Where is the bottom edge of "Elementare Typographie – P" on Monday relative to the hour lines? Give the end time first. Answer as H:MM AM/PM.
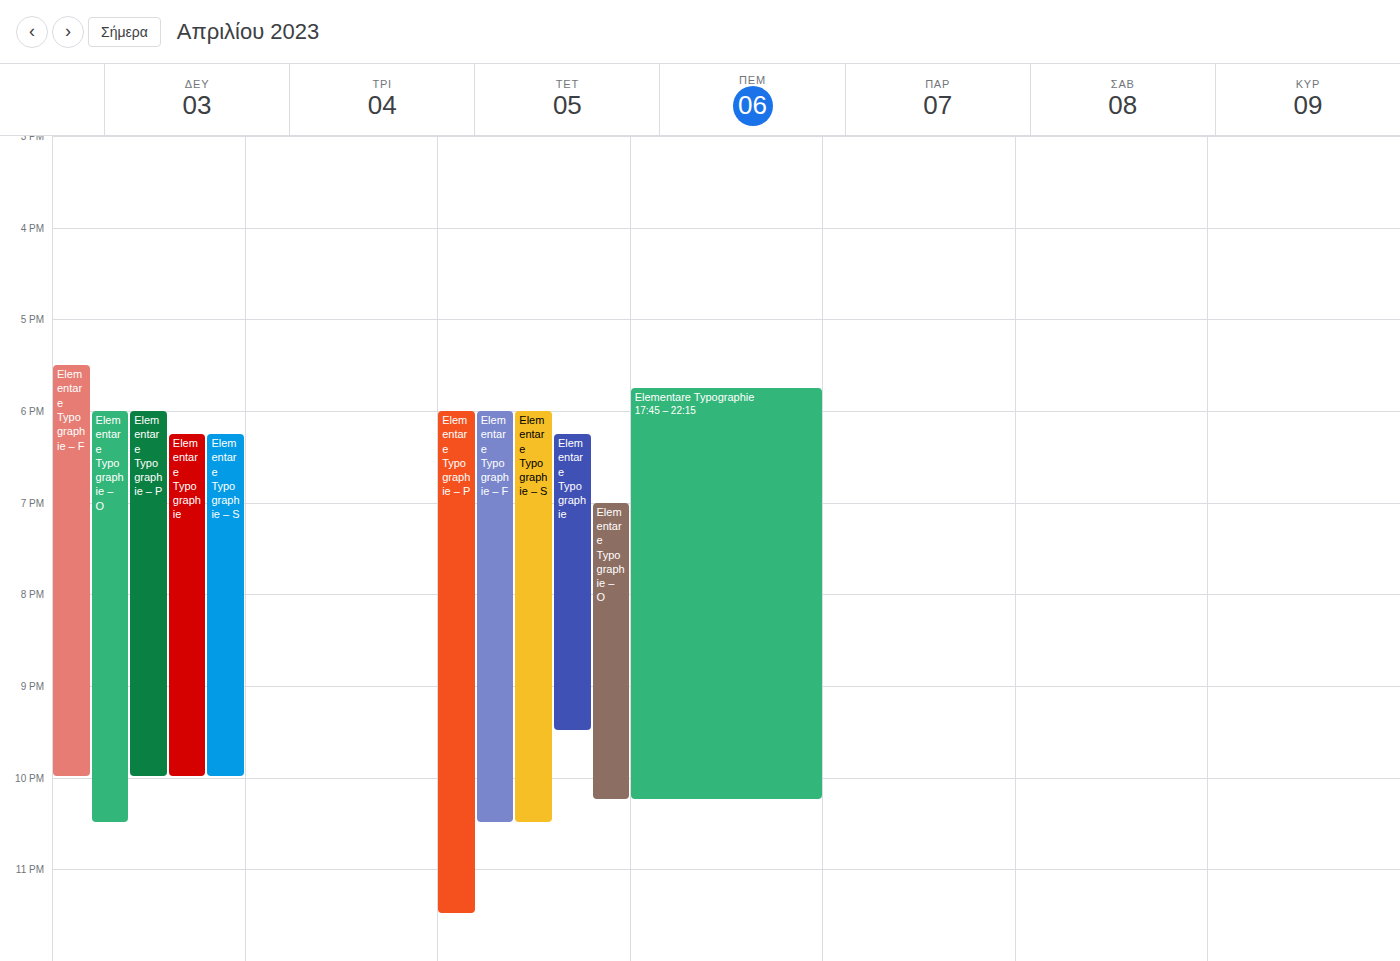
10:00 PM -- exactly on the 10 PM line.